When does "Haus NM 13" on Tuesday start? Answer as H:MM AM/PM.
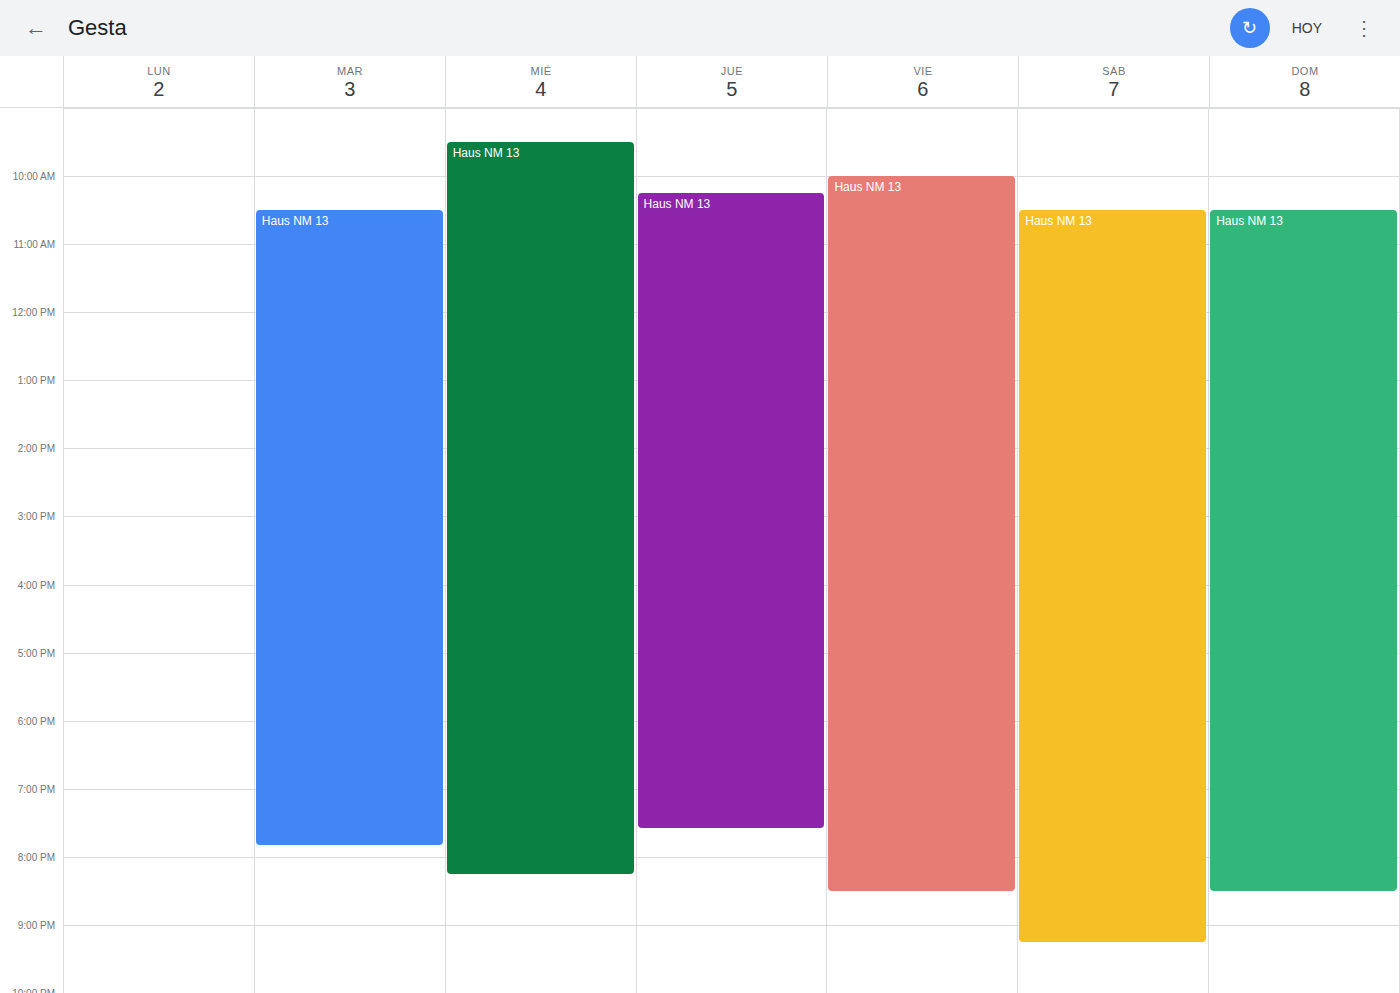
10:30 AM